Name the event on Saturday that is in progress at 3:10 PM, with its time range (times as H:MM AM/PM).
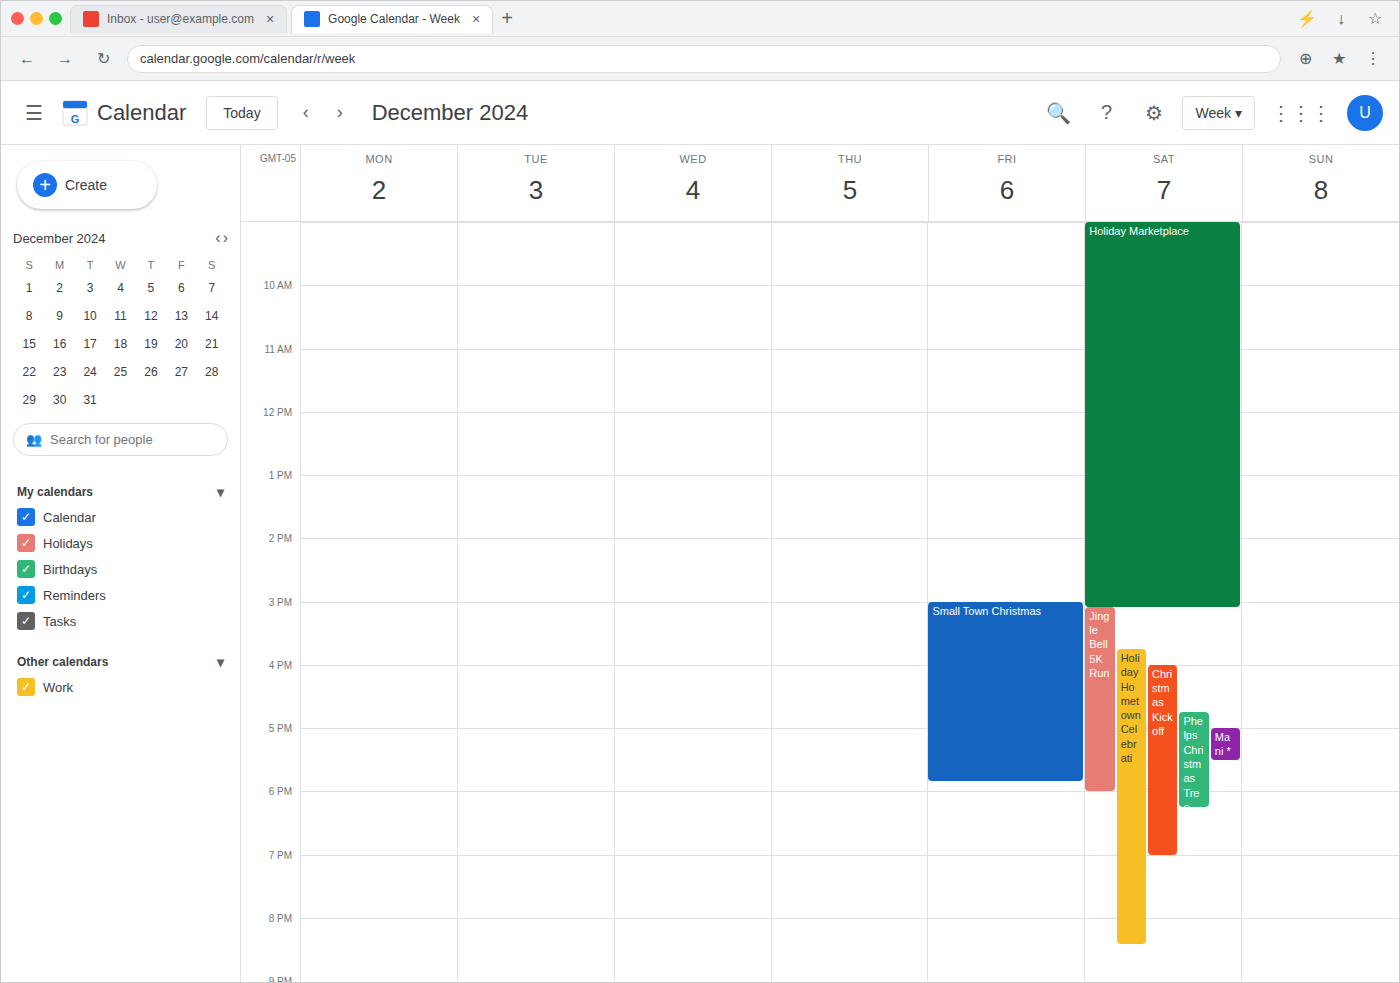
"Jingle Bell 5K Run", 3:05 PM to 6:00 PM